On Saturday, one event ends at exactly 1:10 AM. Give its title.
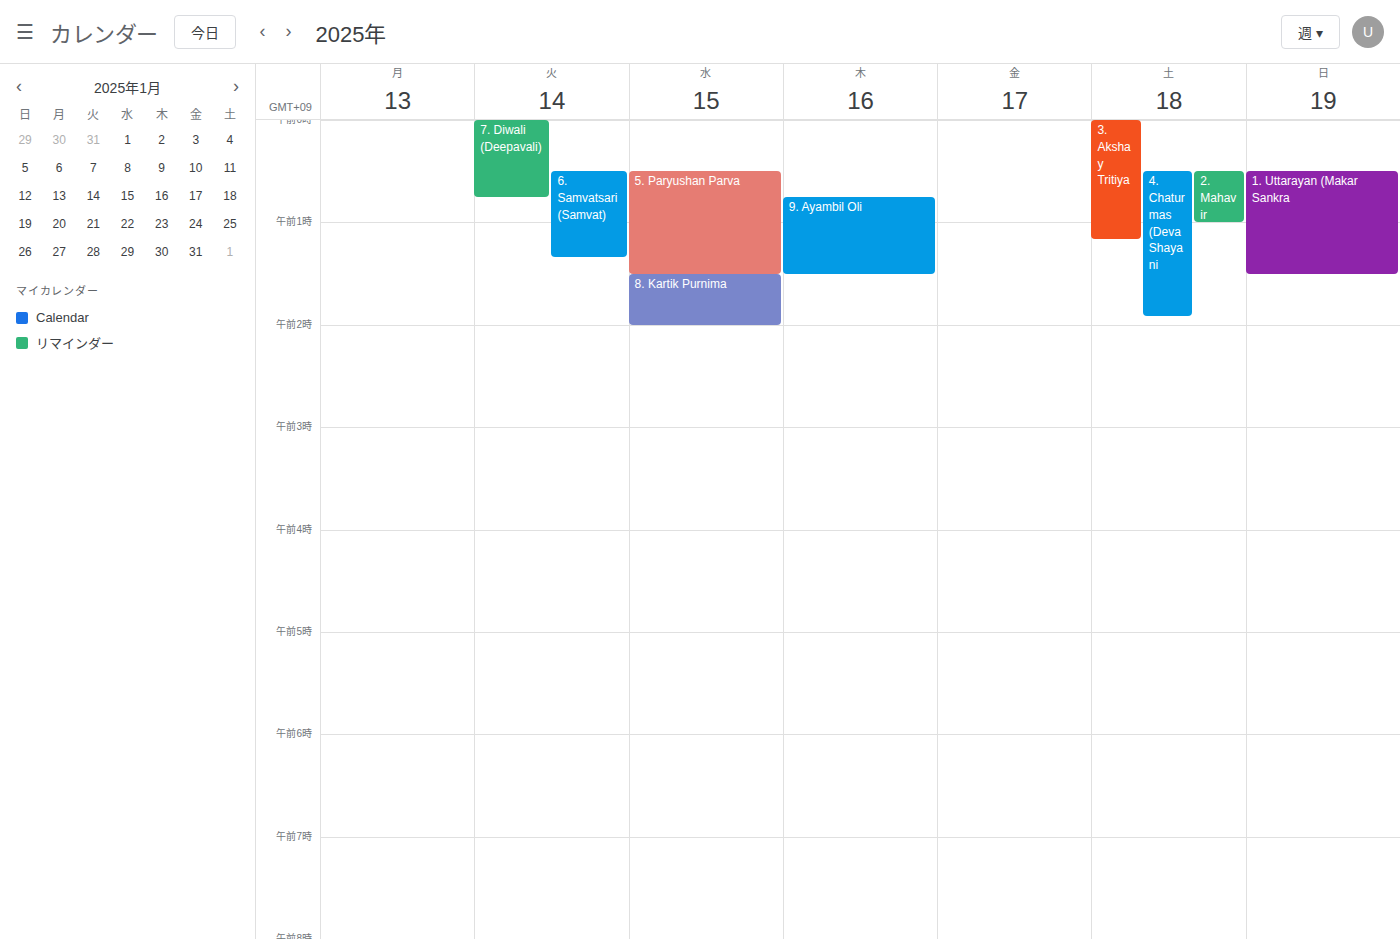
"3. Akshay Tritiya"